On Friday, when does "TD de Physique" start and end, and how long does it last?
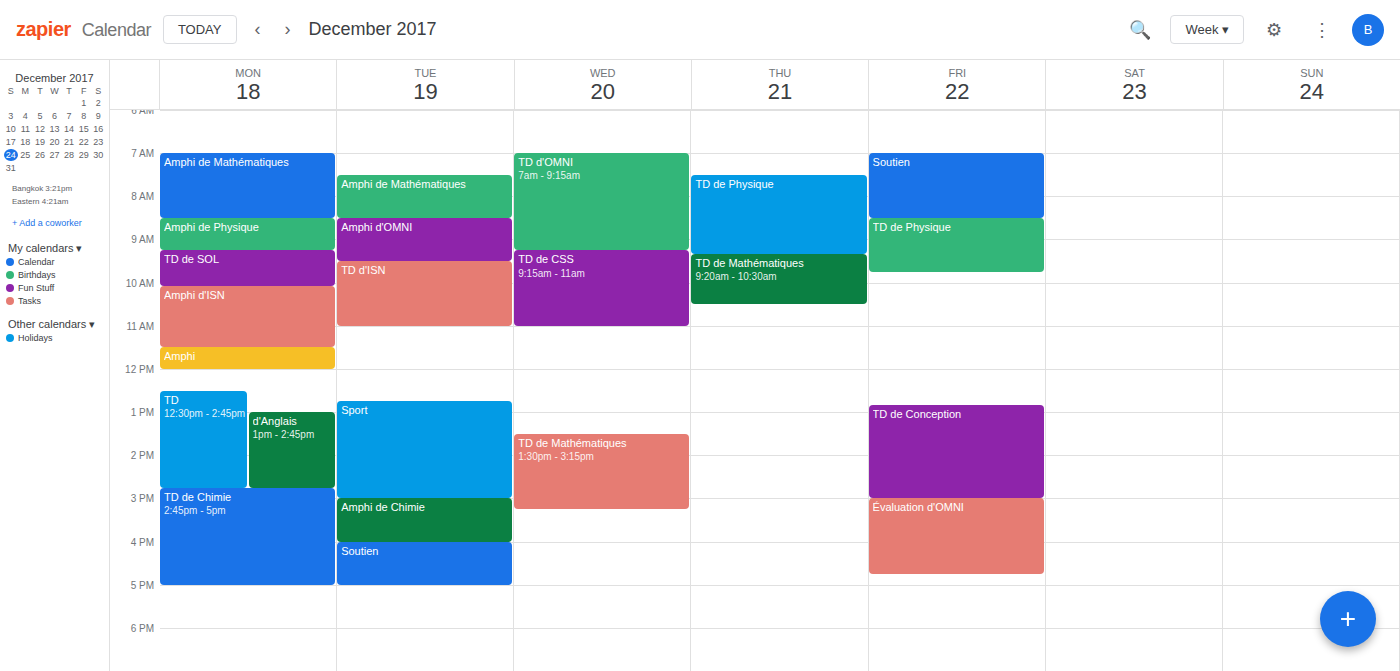
8:30 AM to 9:45 AM, 1 hour 15 minutes